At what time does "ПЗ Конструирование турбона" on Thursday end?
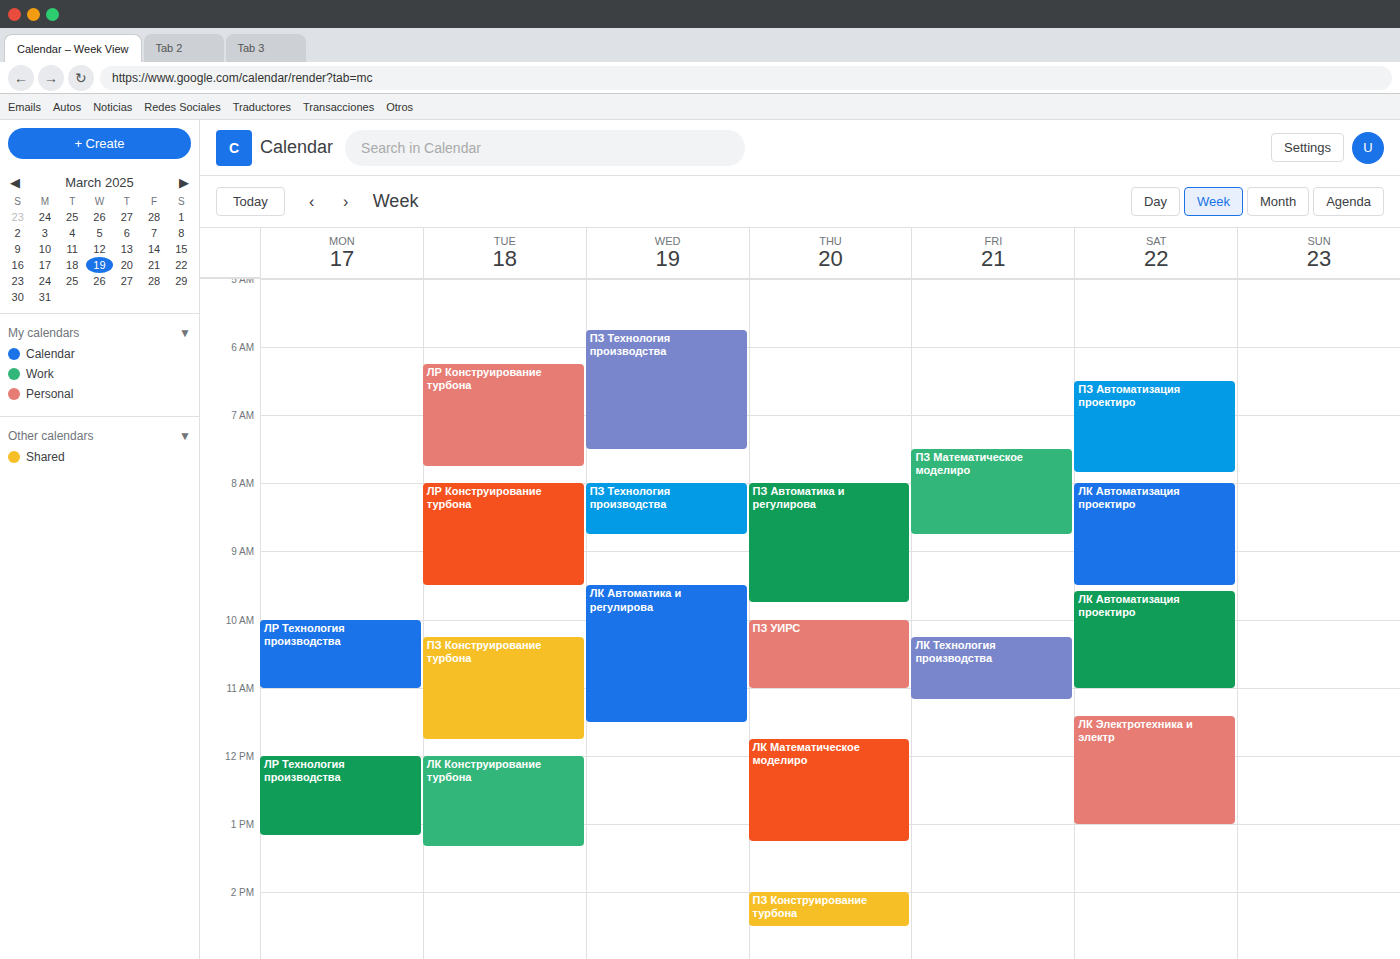
2:30 PM